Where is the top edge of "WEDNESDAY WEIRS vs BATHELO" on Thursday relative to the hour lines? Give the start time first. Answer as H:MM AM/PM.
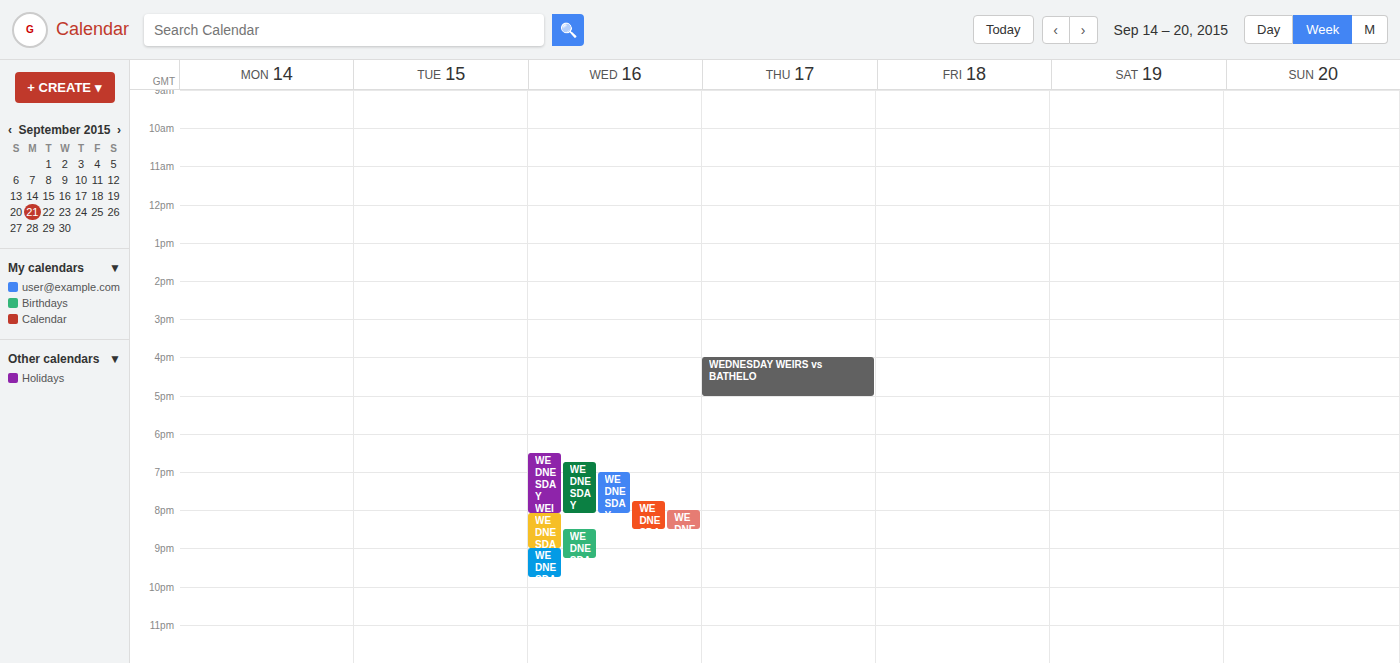
4:00 PM -- exactly on the 4 PM line.